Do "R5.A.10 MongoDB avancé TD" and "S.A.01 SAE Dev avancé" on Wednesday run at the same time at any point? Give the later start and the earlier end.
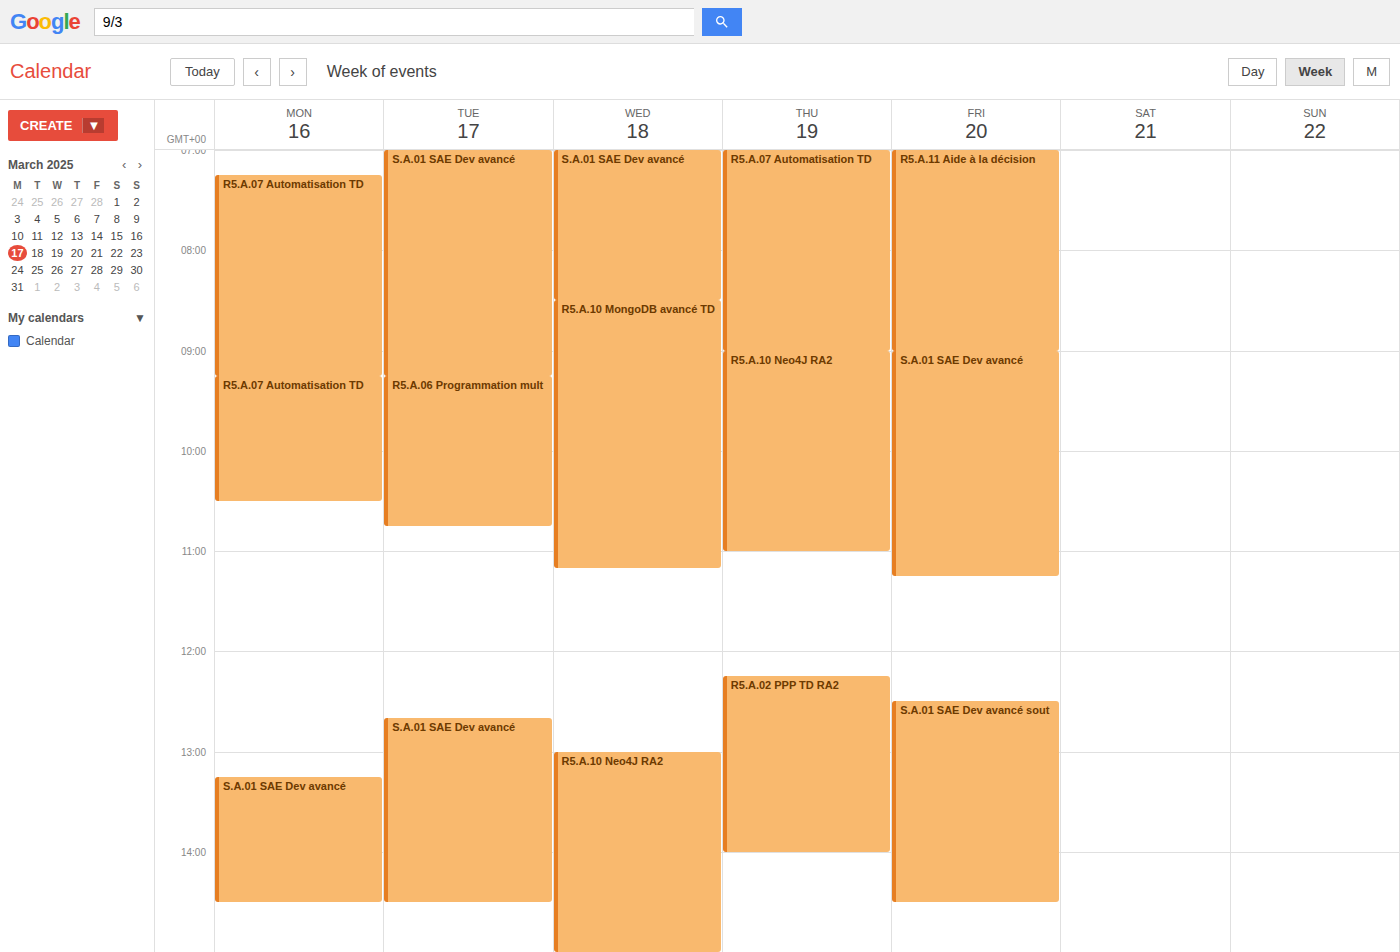
"S.A.01 SAE Dev avancé" ends at 8:30 AM, exactly when "R5.A.10 MongoDB avancé TD" starts -- they touch but do not overlap.